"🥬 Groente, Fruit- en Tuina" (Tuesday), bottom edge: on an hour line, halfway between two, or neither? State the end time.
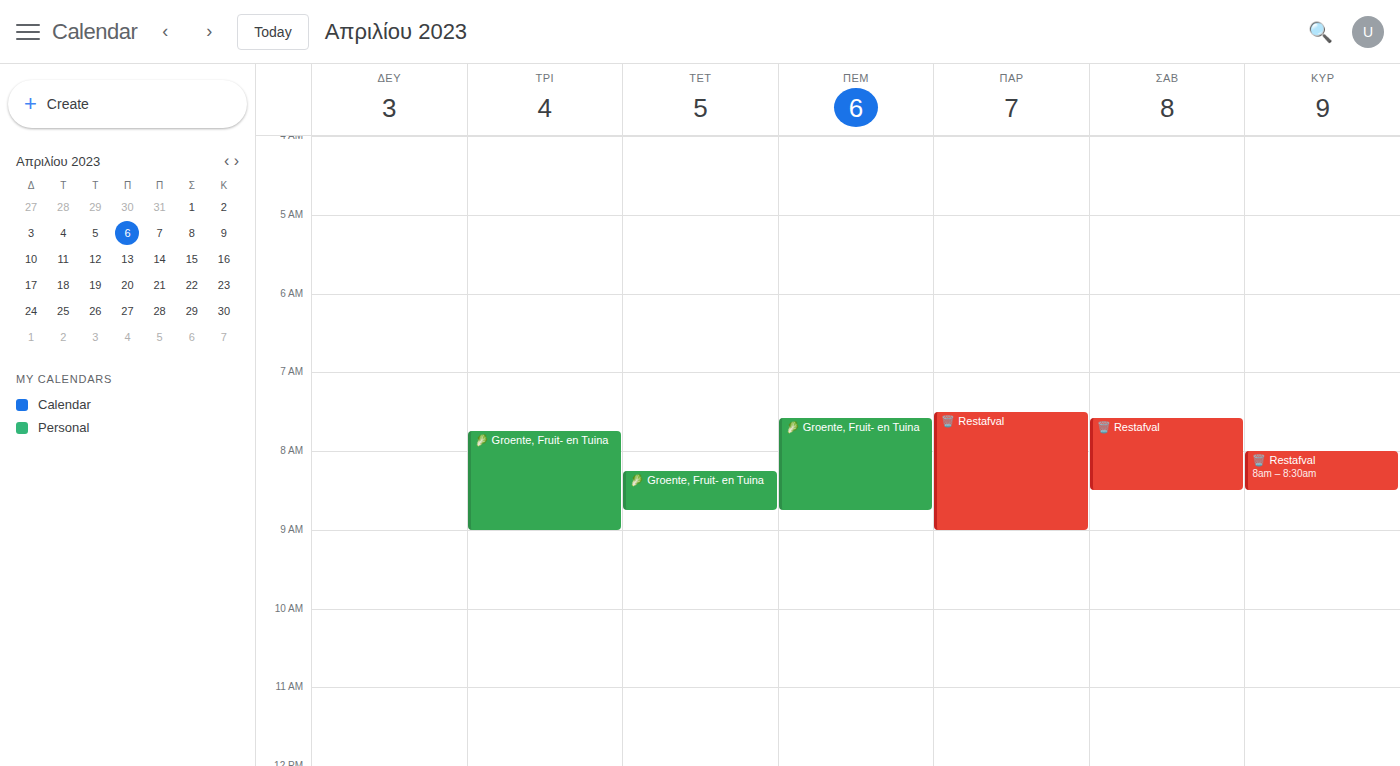
9:00 AM -- exactly on the 9 AM line.